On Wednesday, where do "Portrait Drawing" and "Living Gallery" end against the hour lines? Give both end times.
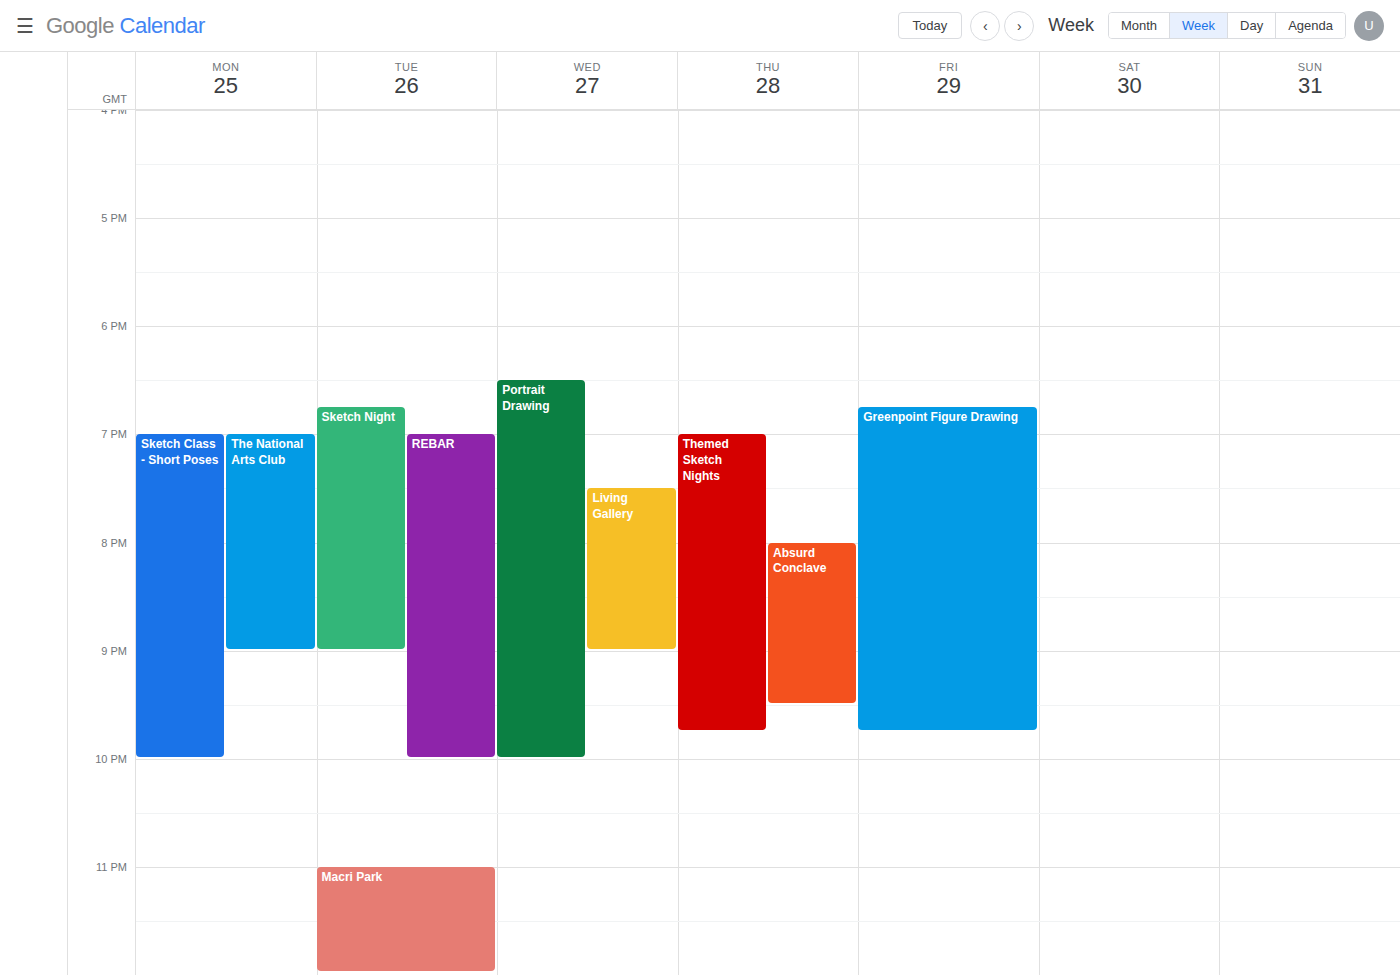
"Portrait Drawing": 22:00, exactly on the 22:00 line. "Living Gallery": 21:00, exactly on the 21:00 line.